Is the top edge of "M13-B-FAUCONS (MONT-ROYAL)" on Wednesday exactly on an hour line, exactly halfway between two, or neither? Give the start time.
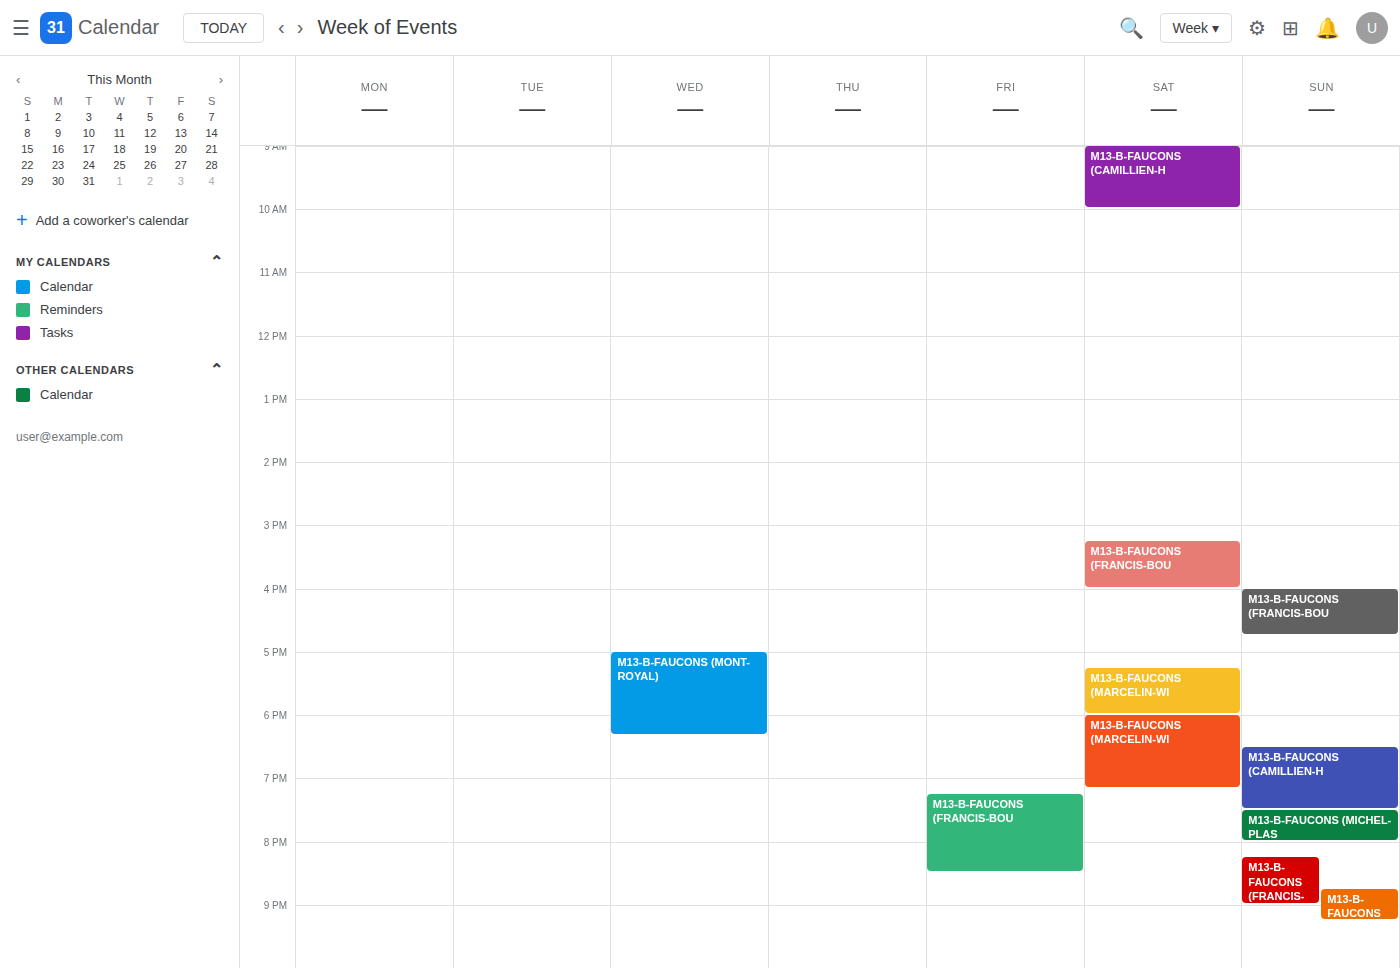
5:00 PM -- exactly on the 5 PM line.